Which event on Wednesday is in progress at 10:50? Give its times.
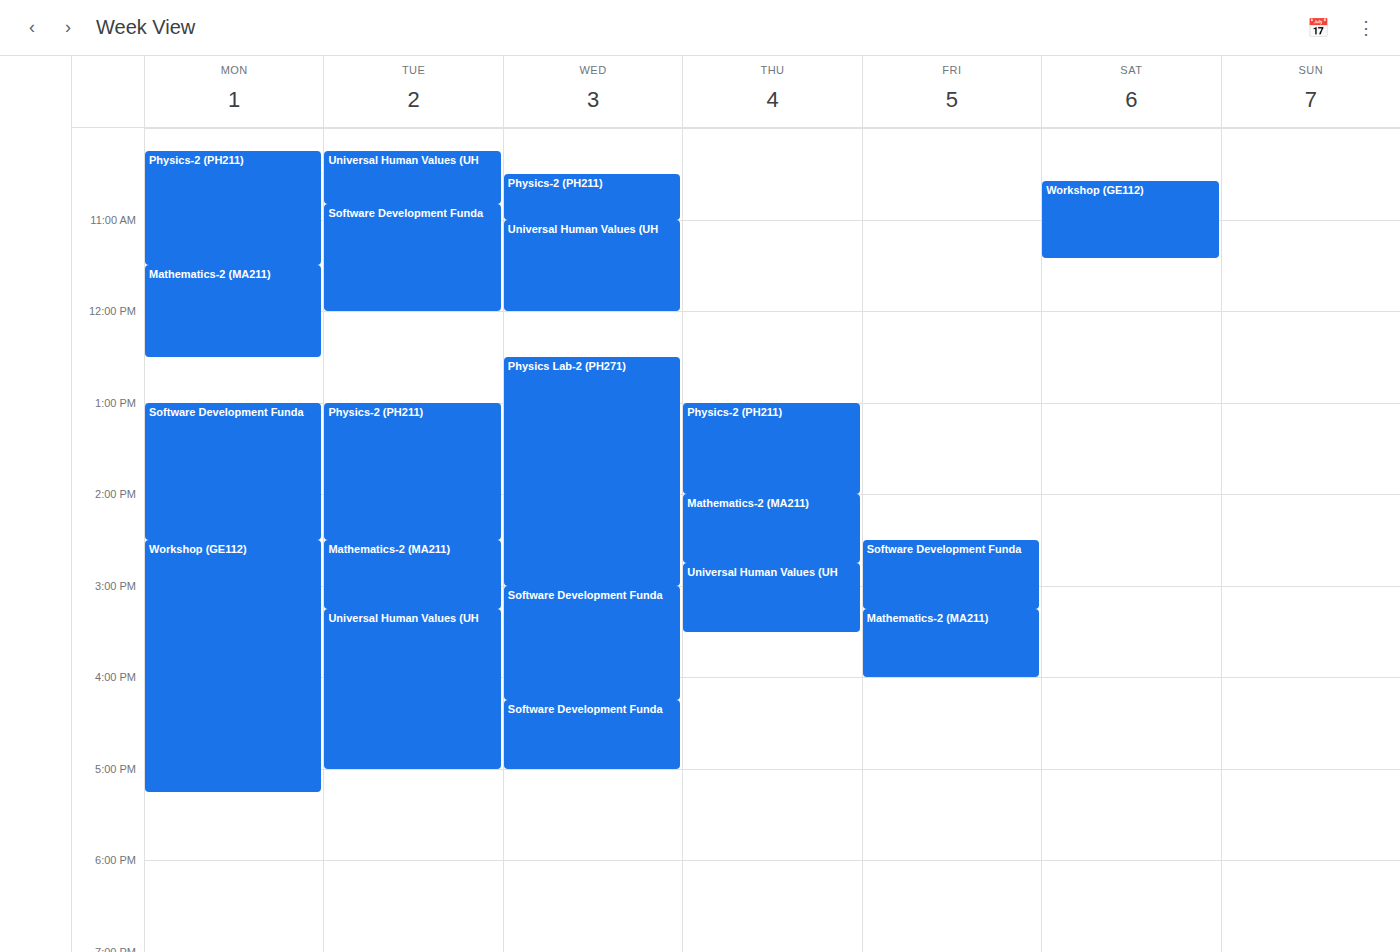
"Physics-2 (PH211)", 10:30 to 11:00